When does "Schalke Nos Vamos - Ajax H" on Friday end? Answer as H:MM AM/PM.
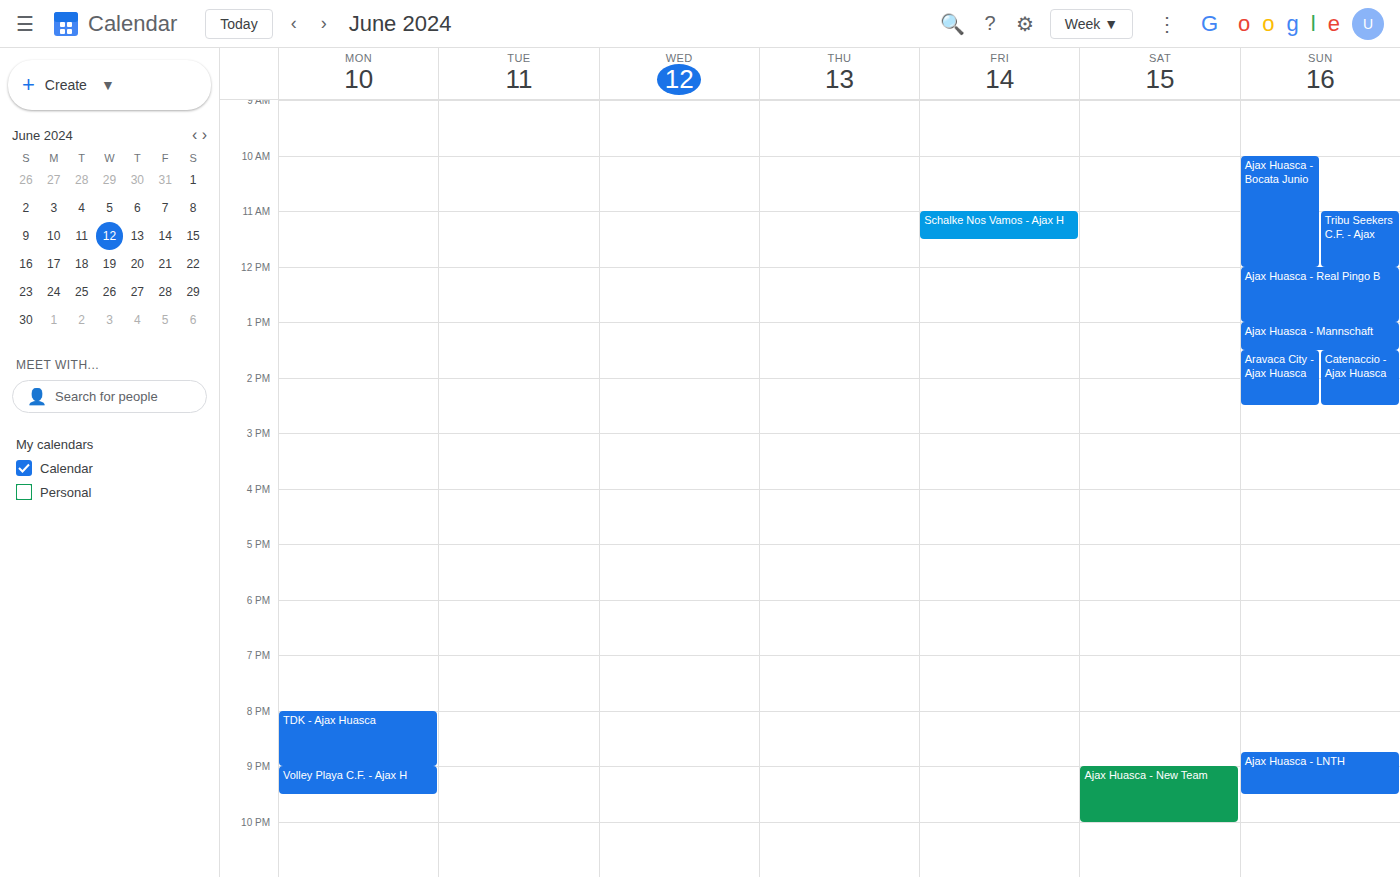
11:30 AM